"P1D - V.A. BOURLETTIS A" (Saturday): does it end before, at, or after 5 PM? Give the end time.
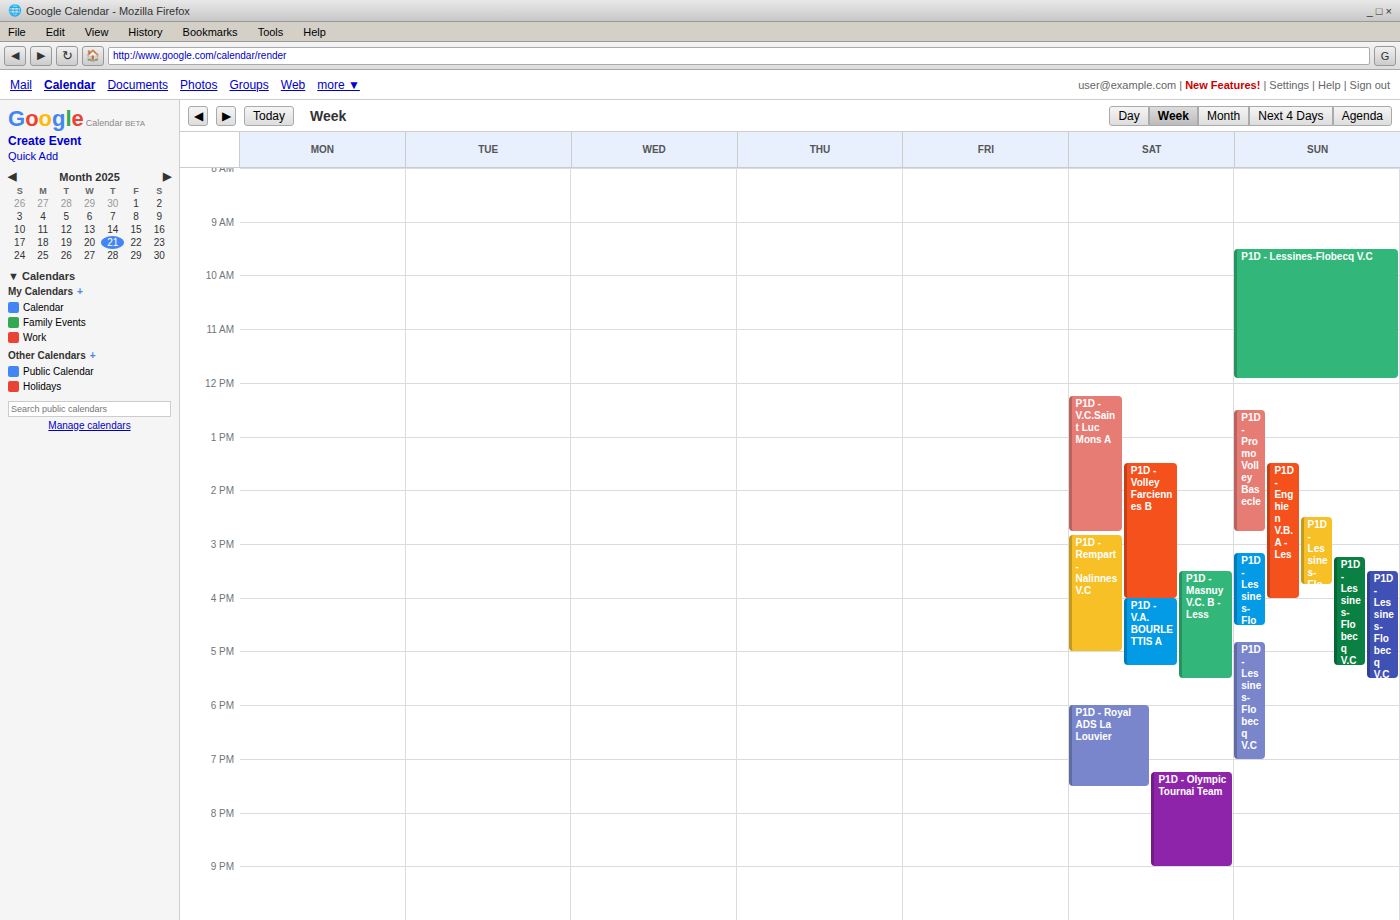
5:15 PM -- after 5 PM, 15 minutes below the 5 PM line.